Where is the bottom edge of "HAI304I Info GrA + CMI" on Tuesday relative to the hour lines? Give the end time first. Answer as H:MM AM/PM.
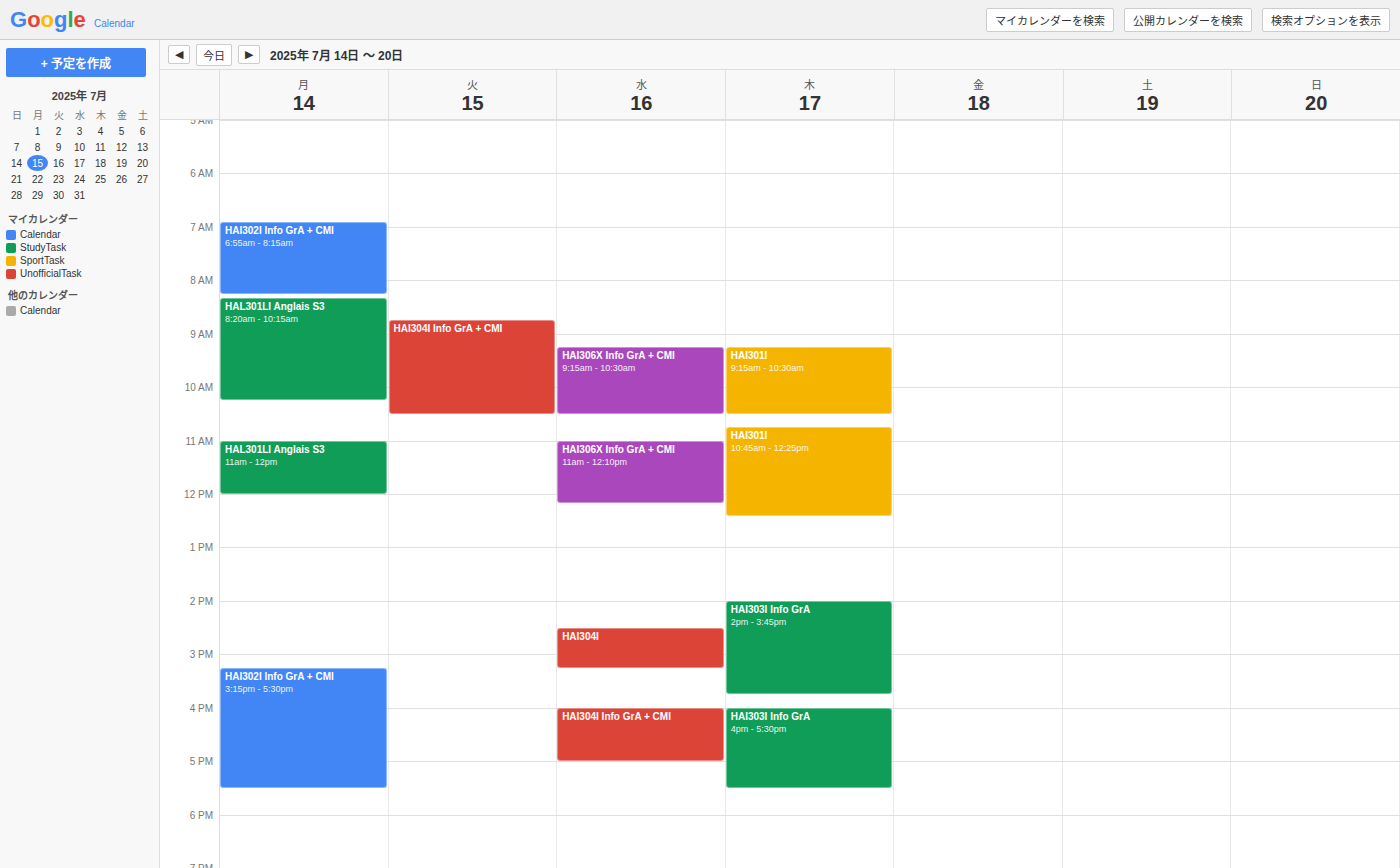
10:30 AM -- halfway between the 10 AM and 11 AM lines.